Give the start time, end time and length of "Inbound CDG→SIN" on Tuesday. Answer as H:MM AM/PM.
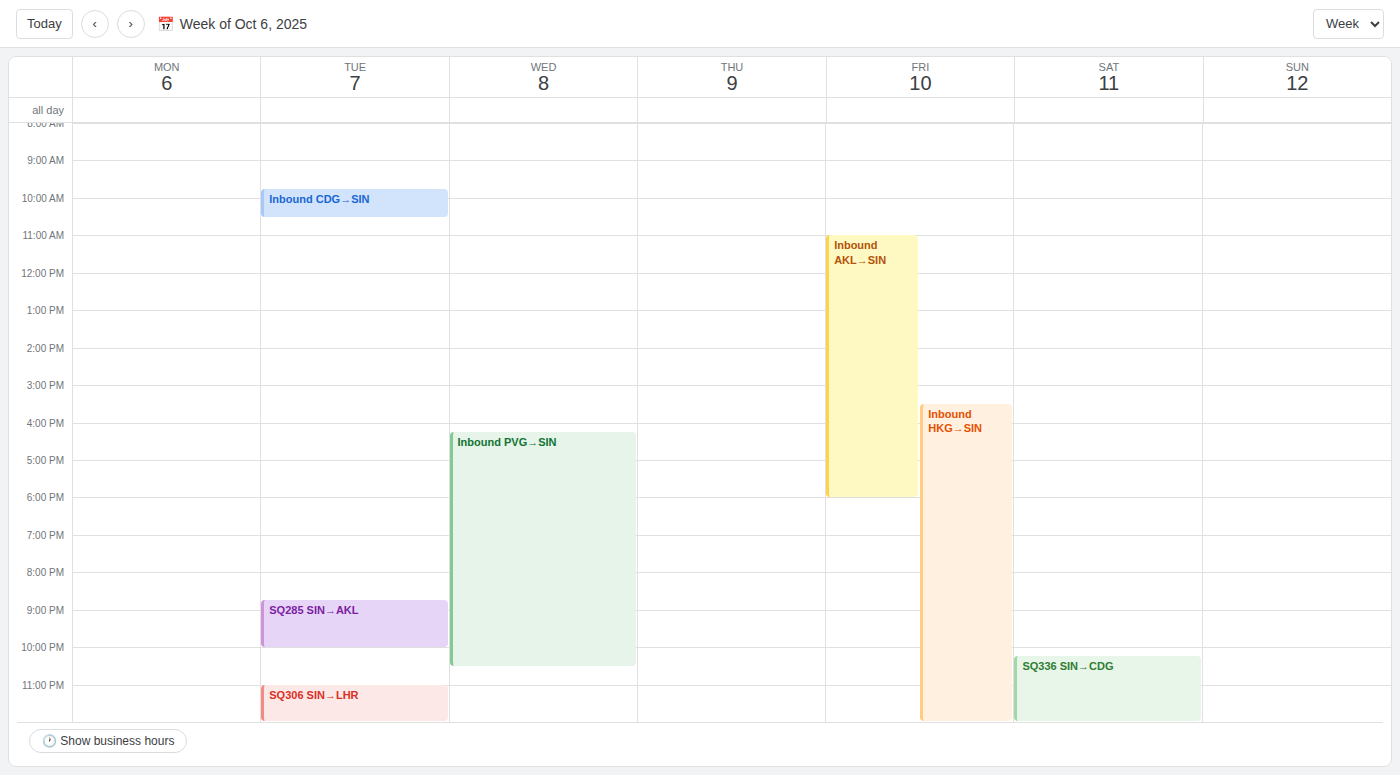
9:45 AM to 10:30 AM, 45 minutes